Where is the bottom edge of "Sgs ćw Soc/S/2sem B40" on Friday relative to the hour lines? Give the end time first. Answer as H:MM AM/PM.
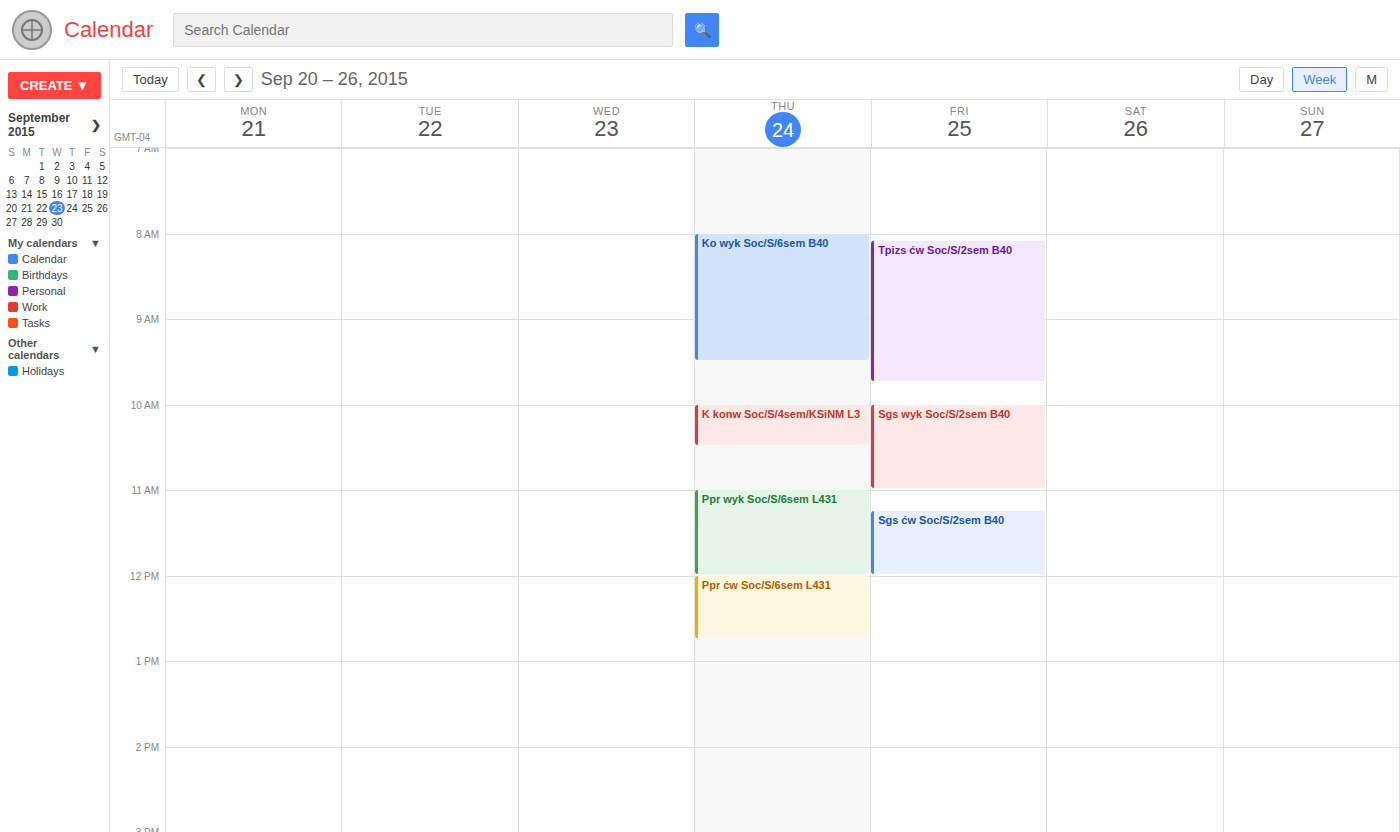
12:00 PM -- exactly on the 12 PM line.